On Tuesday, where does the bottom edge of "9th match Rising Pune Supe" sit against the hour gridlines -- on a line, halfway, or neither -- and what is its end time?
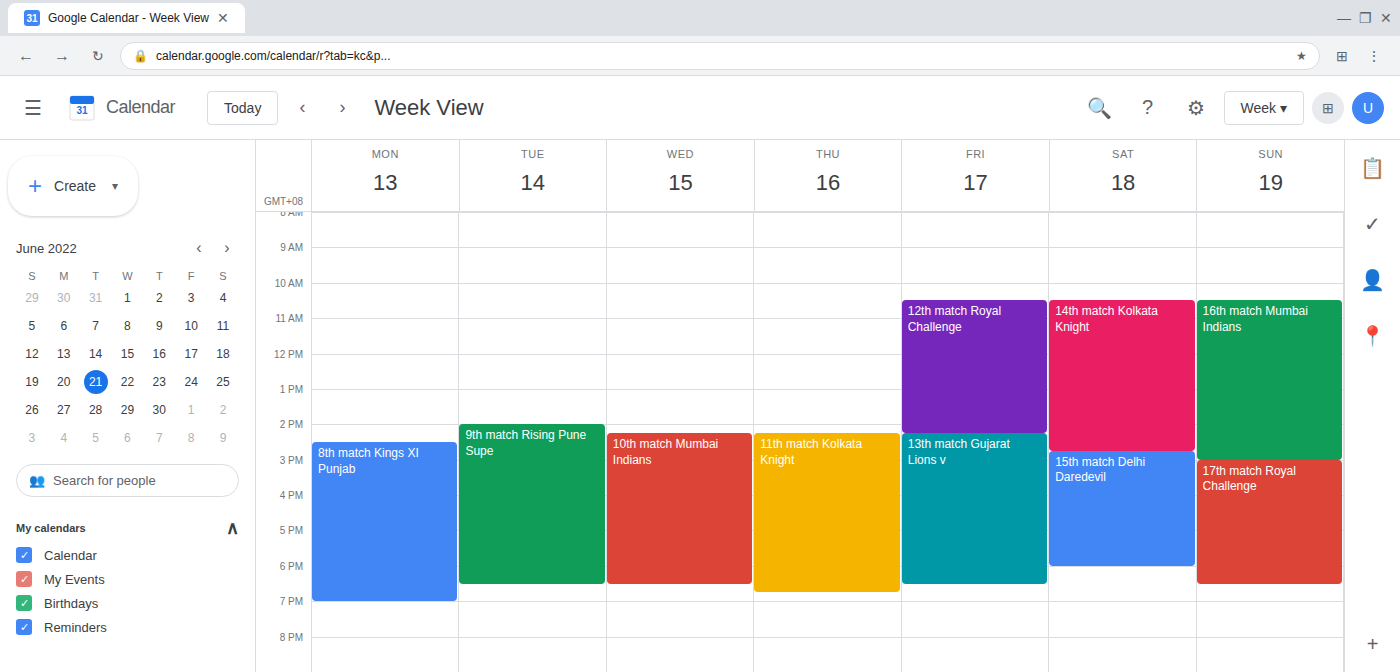
6:30 PM -- halfway between the 6 PM and 7 PM lines.